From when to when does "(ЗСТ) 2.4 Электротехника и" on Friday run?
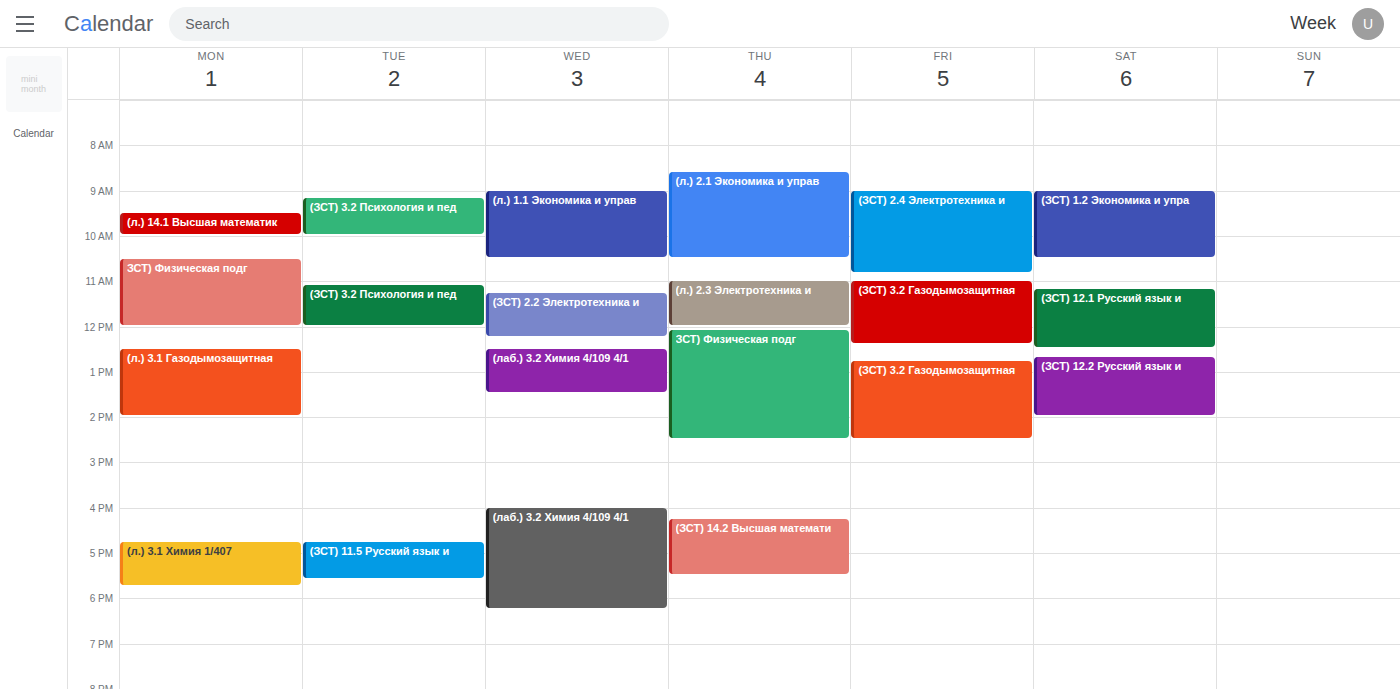
9:00 AM to 10:50 AM